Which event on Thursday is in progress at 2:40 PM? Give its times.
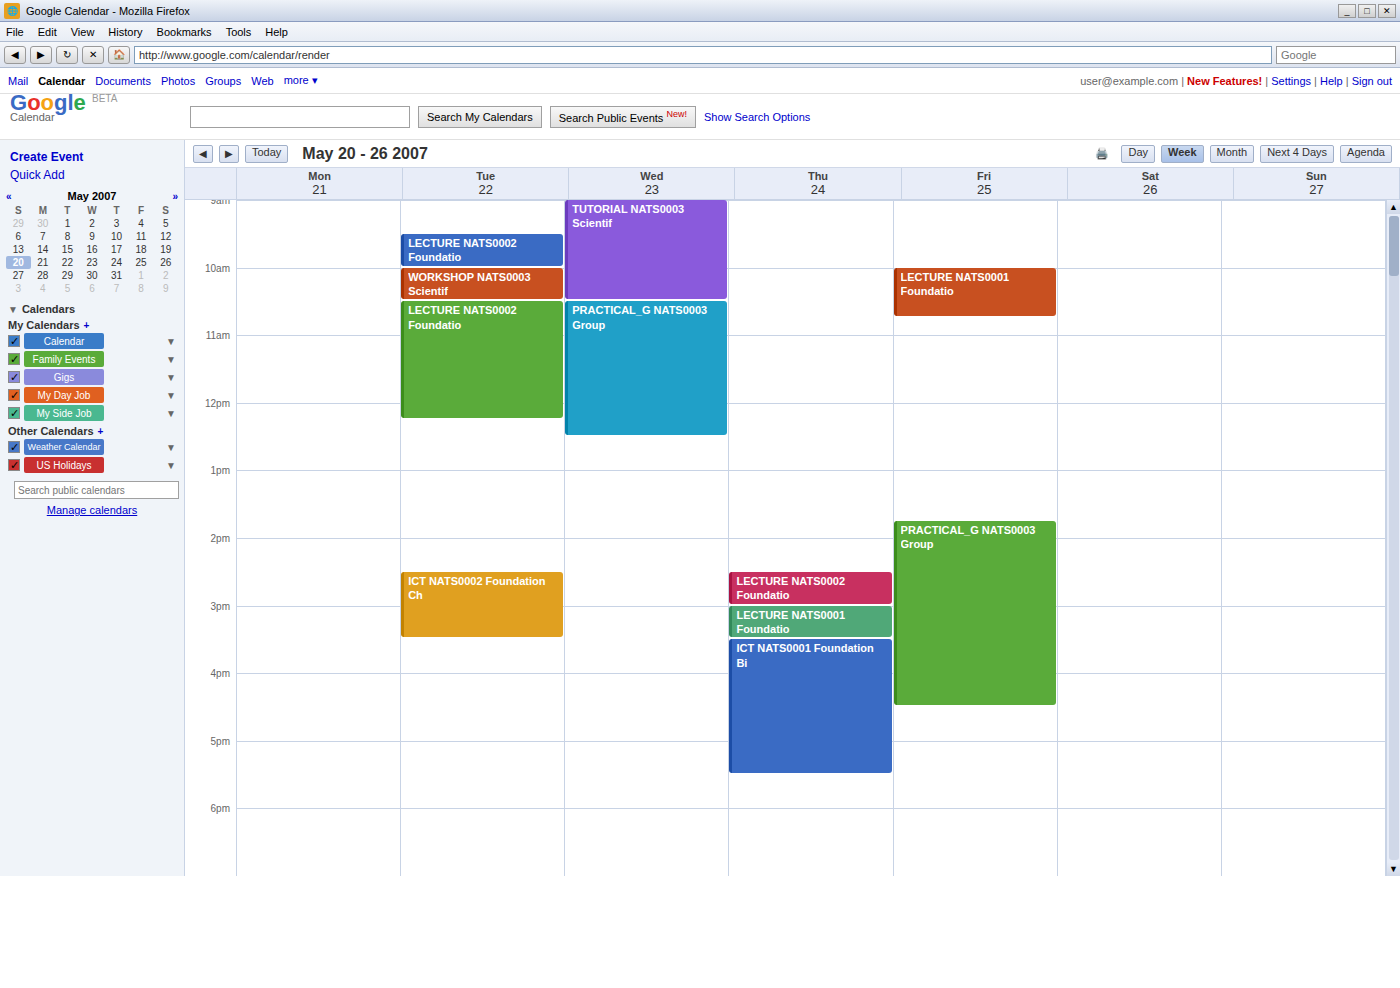
"LECTURE NATS0002 Foundatio", 2:30 PM to 3:00 PM